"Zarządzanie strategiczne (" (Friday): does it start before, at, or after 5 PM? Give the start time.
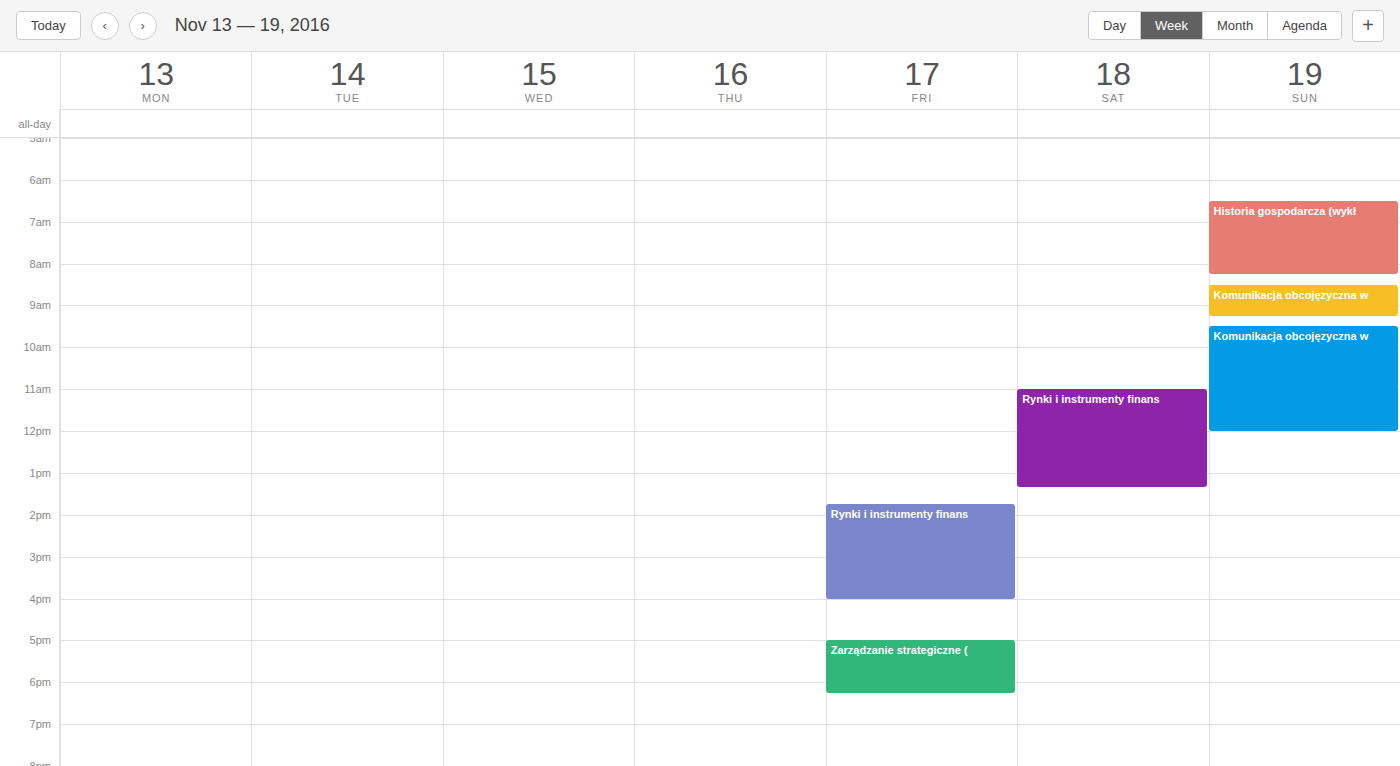
5:00 PM -- exactly at 5 PM, on the 5 PM line.